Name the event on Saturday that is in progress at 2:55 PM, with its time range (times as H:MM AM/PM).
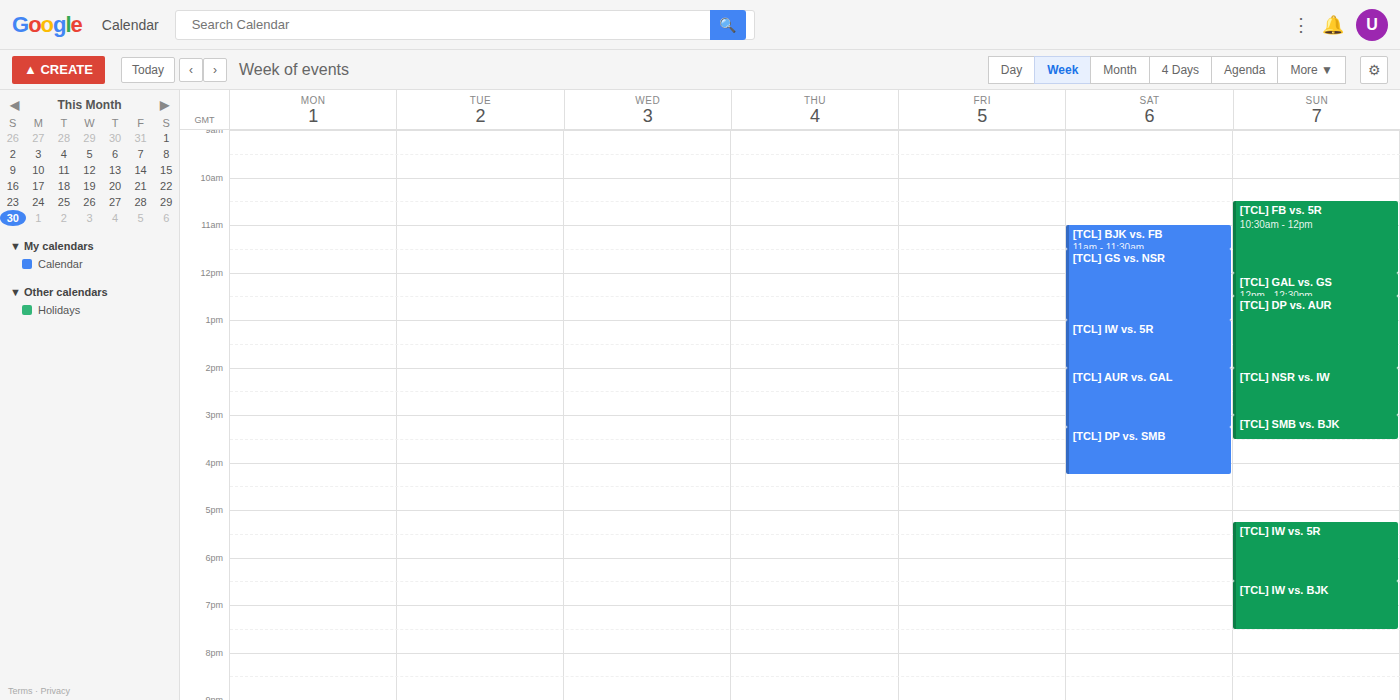
"[TCL] AUR vs. GAL", 2:00 PM to 3:15 PM